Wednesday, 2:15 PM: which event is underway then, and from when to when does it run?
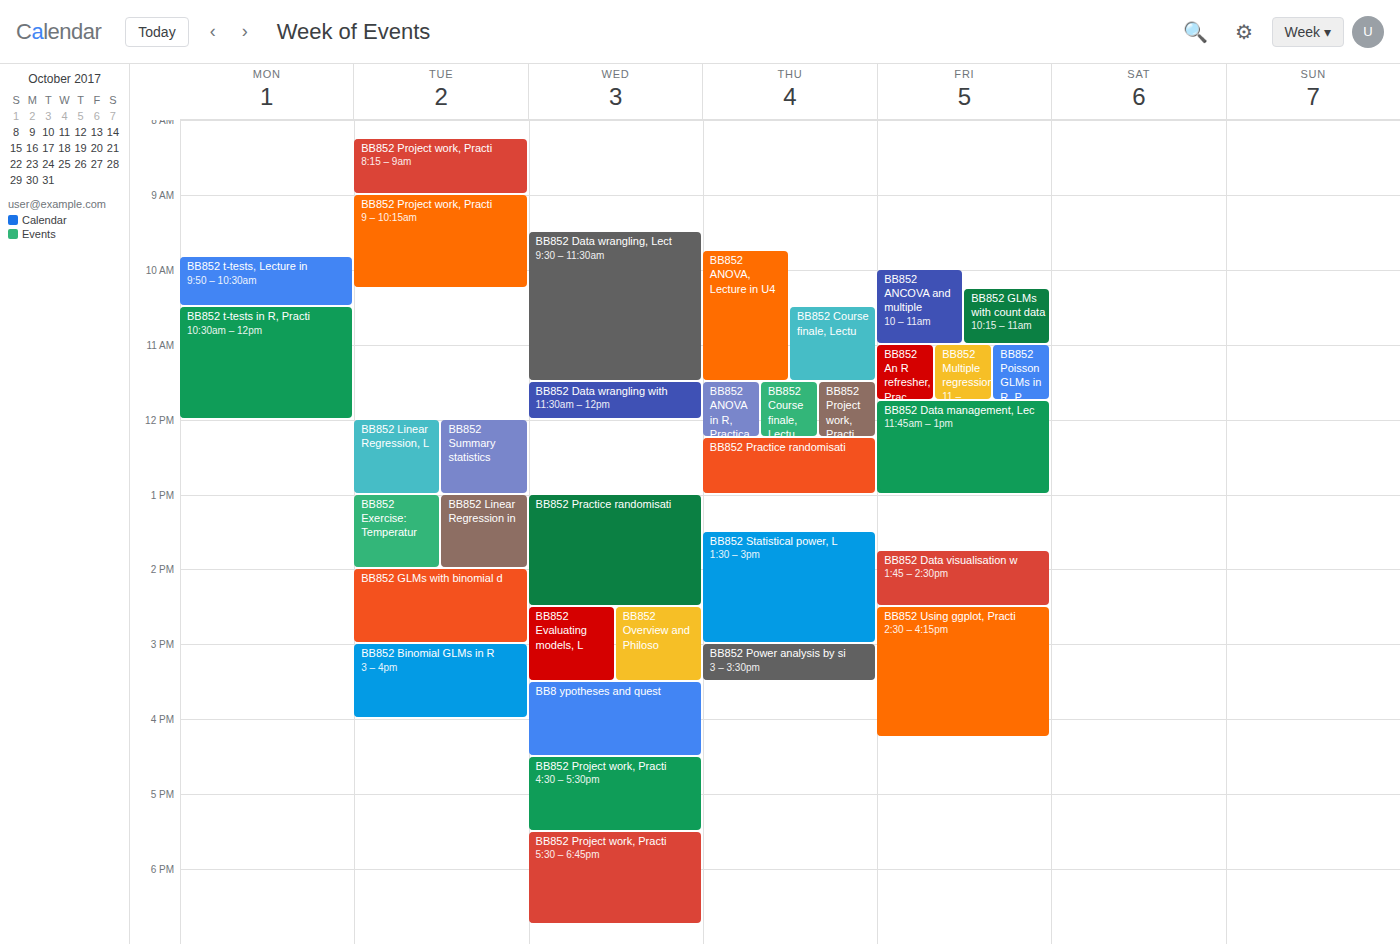
"BB852 Practice randomisati", 1:00 PM to 2:30 PM